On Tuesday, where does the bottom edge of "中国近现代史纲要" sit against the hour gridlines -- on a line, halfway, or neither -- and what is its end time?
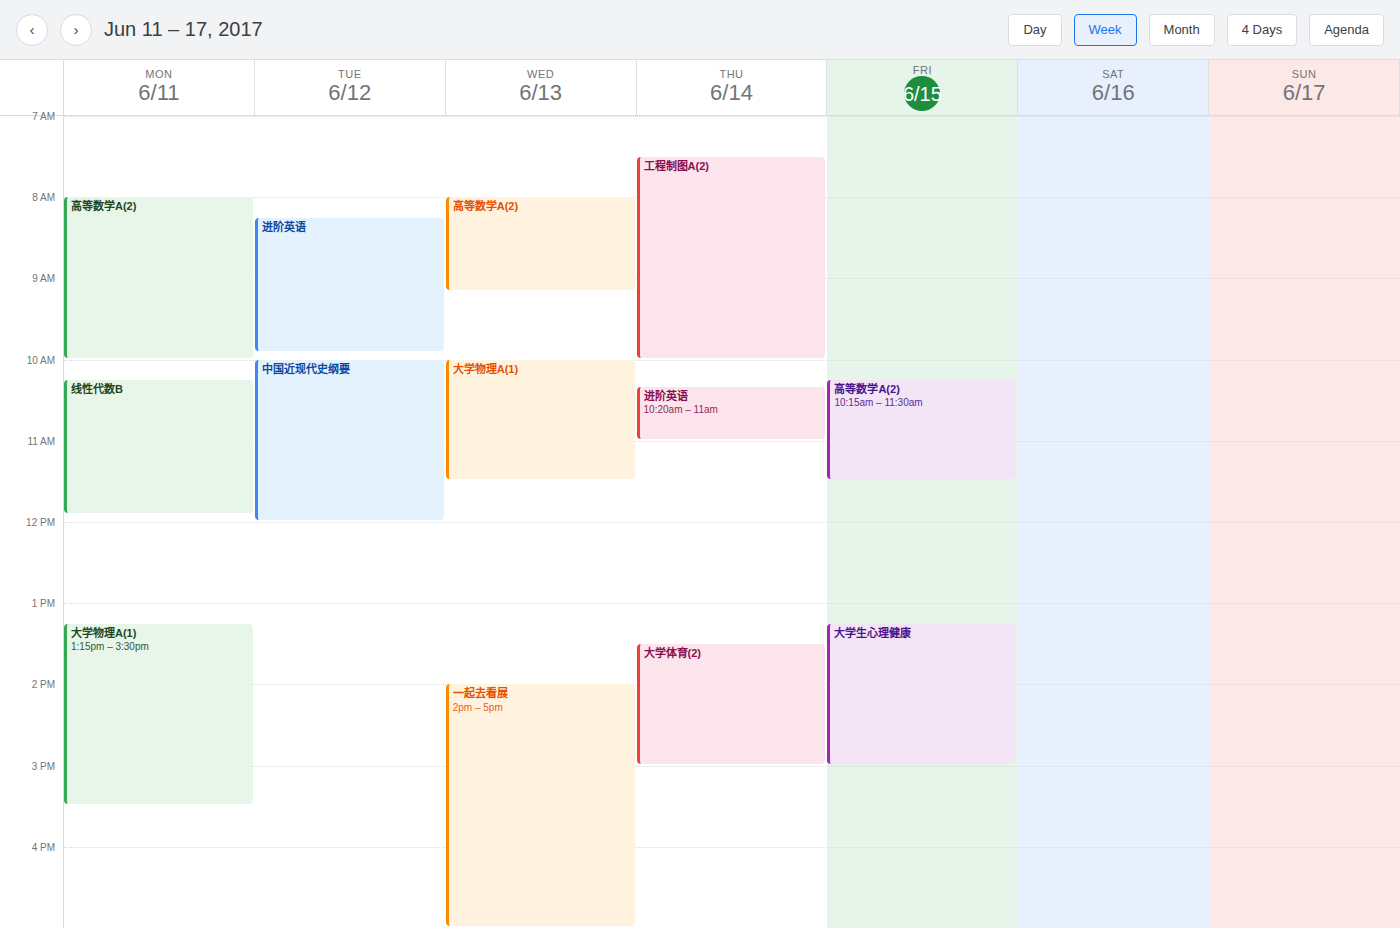
12:00 PM -- exactly on the 12 PM line.